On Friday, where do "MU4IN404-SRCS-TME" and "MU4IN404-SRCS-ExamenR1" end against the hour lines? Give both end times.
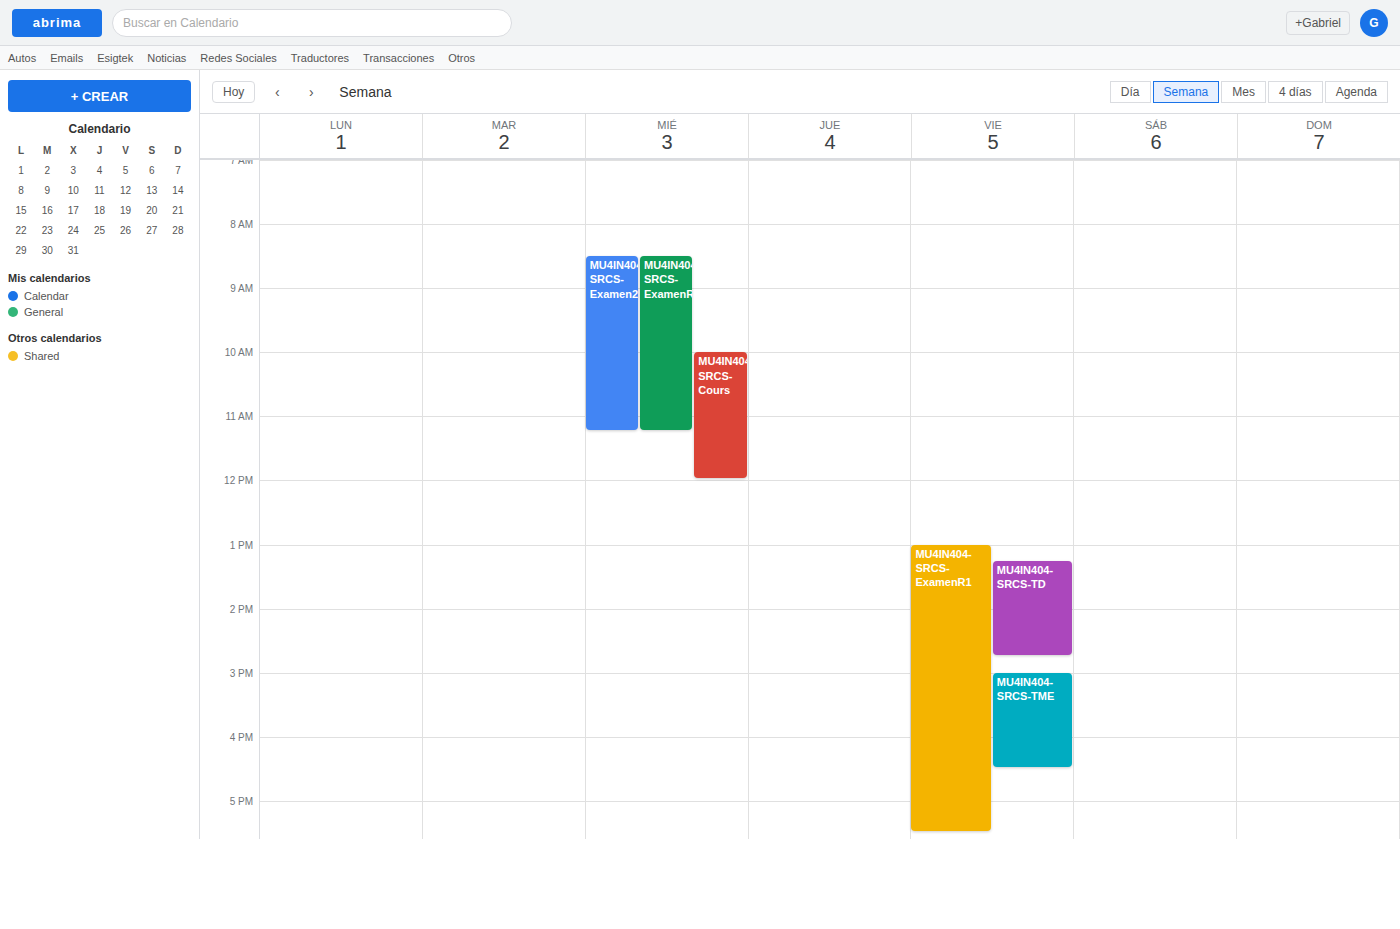
"MU4IN404-SRCS-TME": 4:30 PM, halfway between the 4 PM and 5 PM lines. "MU4IN404-SRCS-ExamenR1": 5:30 PM, halfway between the 5 PM and 6 PM lines.